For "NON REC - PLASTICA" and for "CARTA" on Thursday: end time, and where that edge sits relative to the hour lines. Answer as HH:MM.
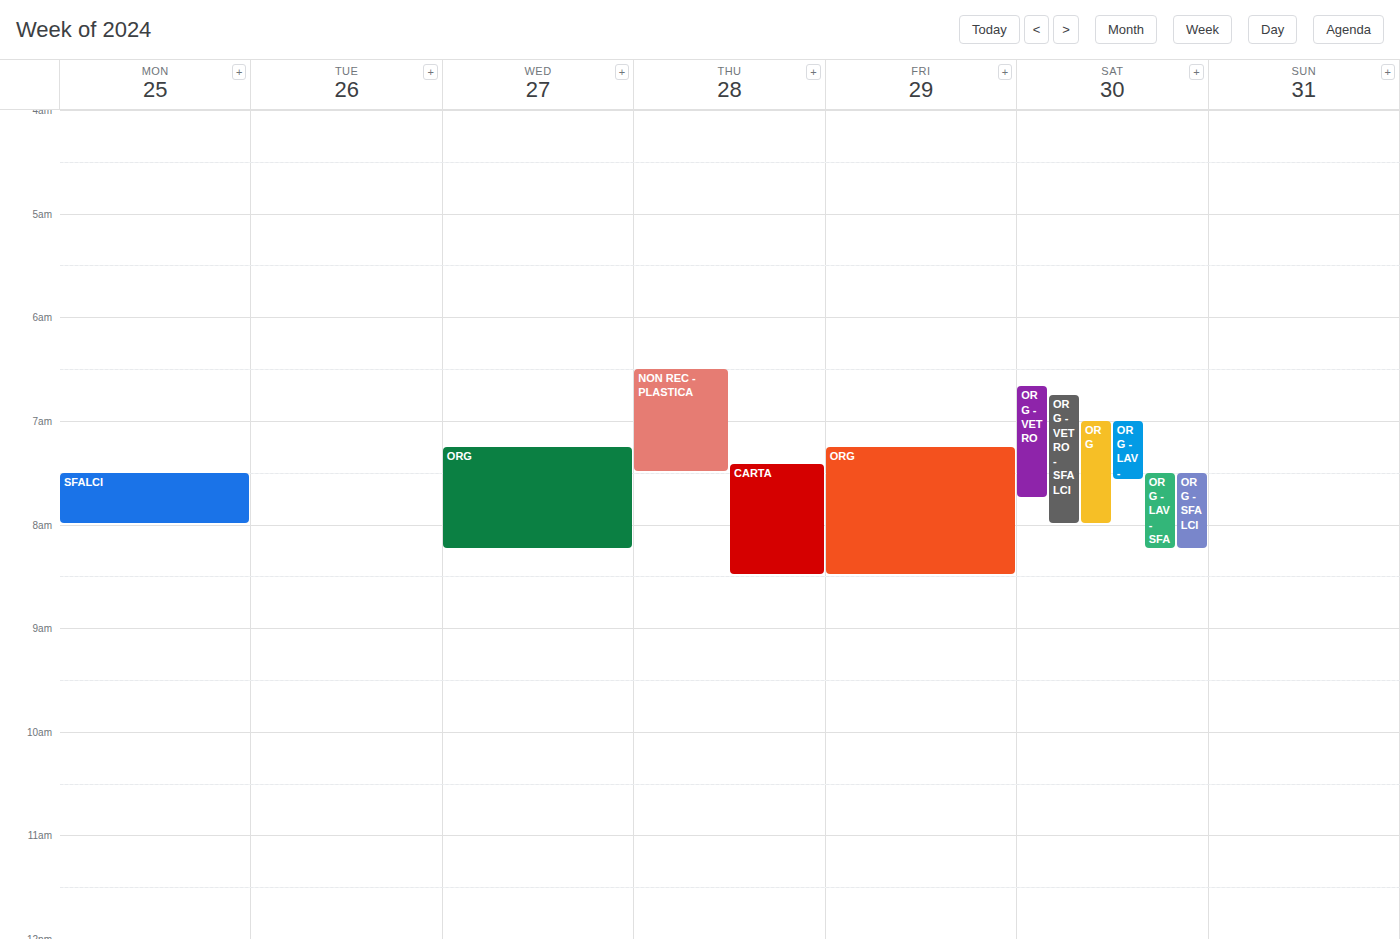
"NON REC - PLASTICA": 07:30, halfway between the 07:00 and 08:00 lines. "CARTA": 08:30, halfway between the 08:00 and 09:00 lines.